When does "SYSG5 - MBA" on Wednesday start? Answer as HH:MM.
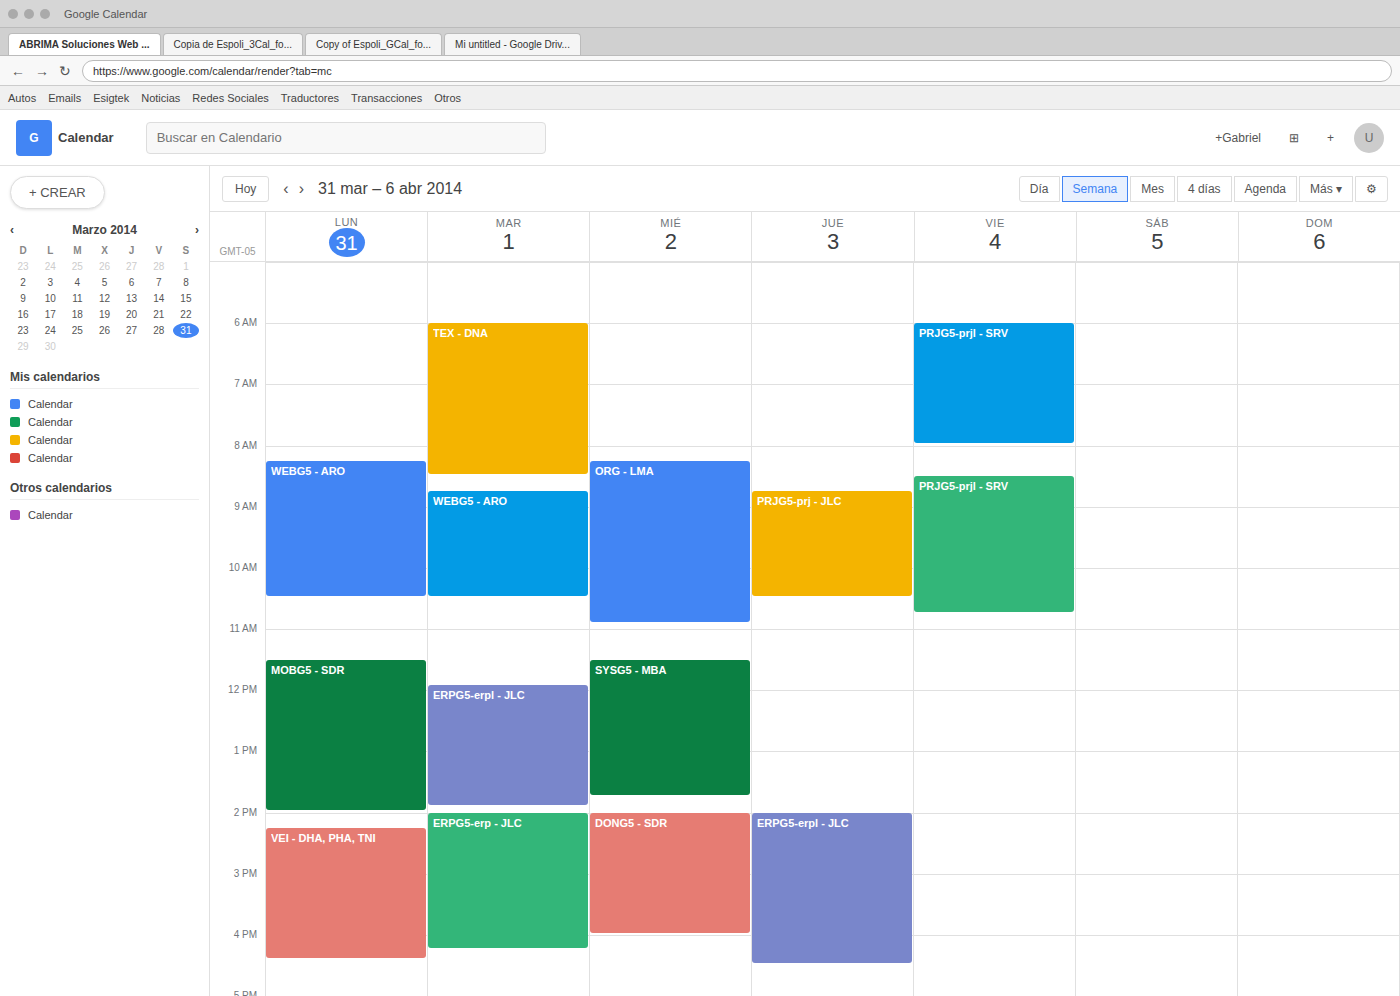
11:30